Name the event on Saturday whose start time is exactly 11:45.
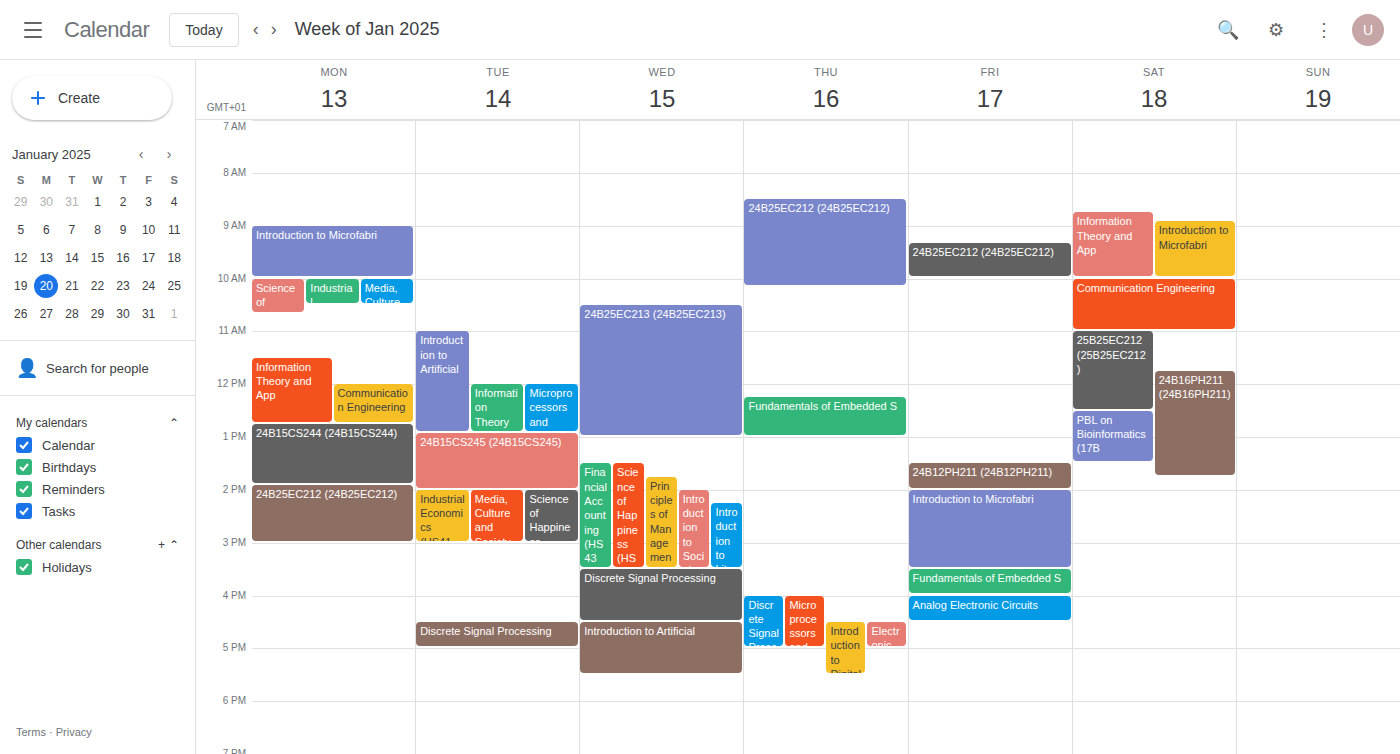
"24B16PH211 (24B16PH211)"